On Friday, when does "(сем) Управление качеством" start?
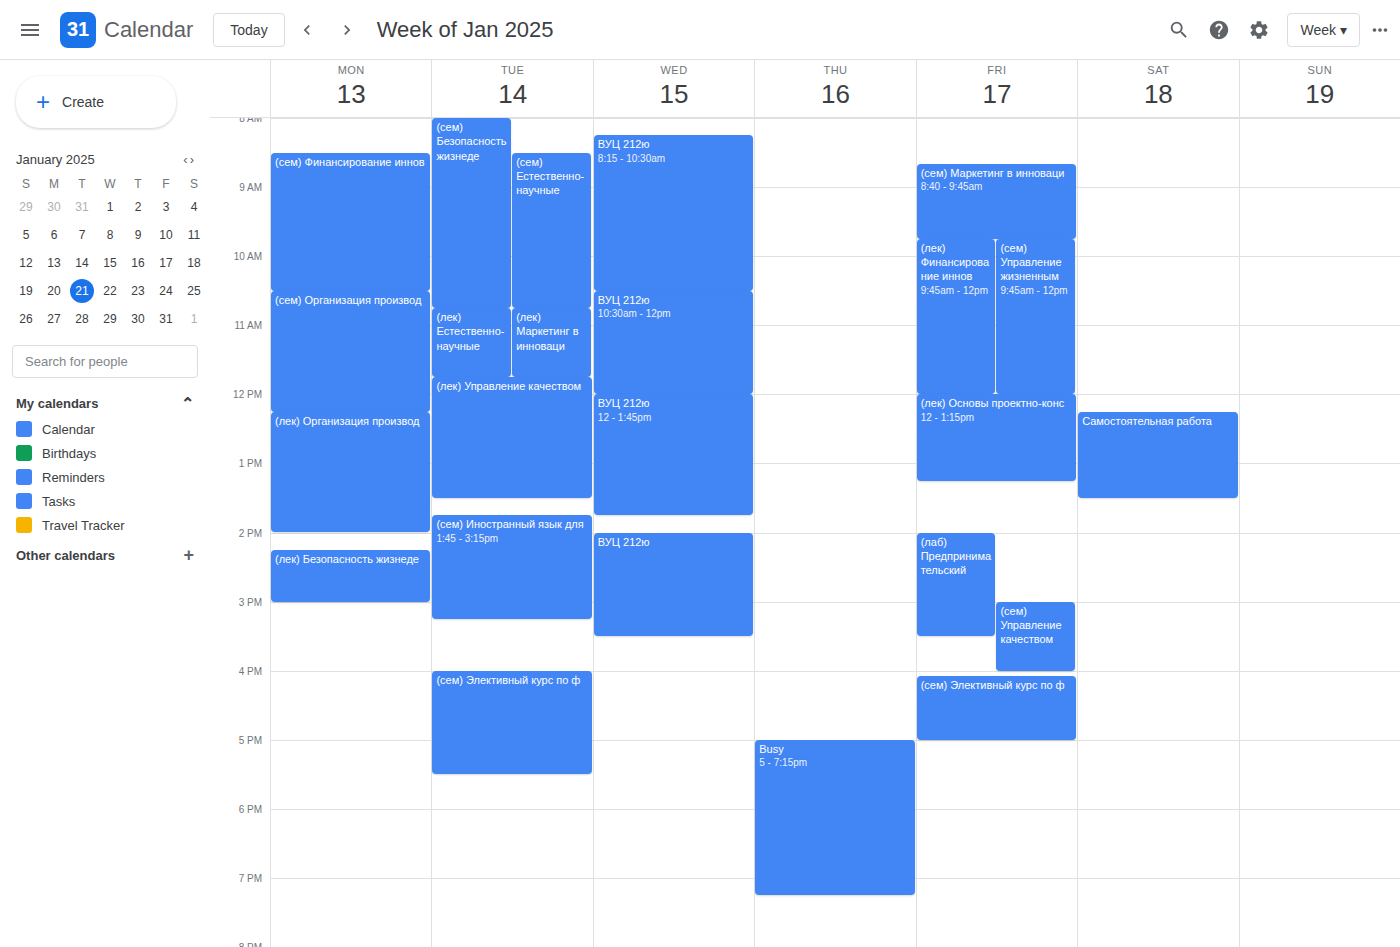
3:00 PM